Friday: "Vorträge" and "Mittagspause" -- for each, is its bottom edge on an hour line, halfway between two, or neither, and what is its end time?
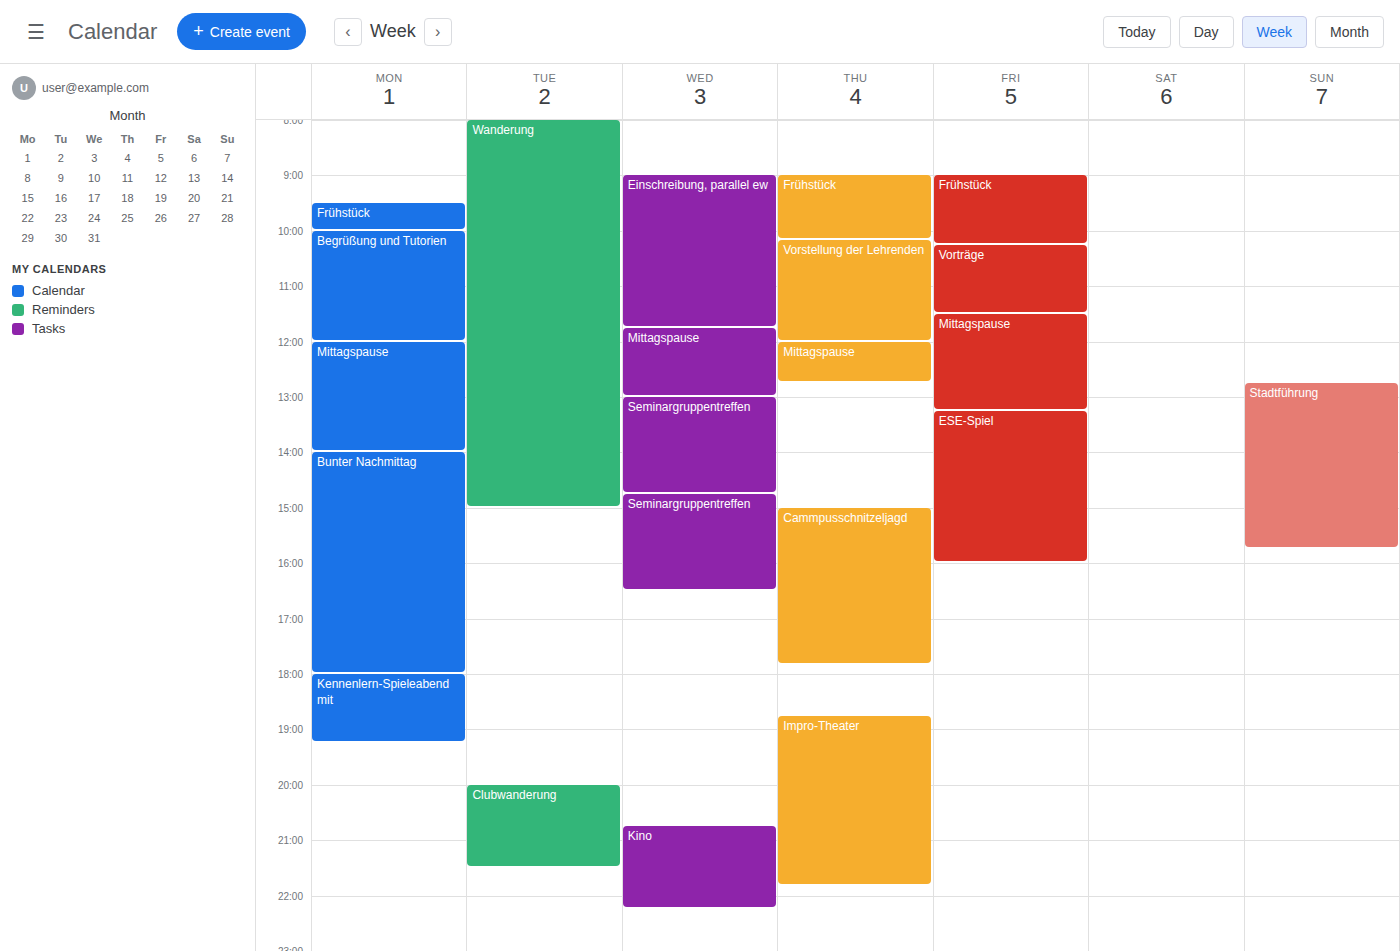
"Vorträge": 11:30, halfway between the 11:00 and 12:00 lines. "Mittagspause": 13:15, neither: a quarter of the way from the 13:00 line to the 14:00 line.